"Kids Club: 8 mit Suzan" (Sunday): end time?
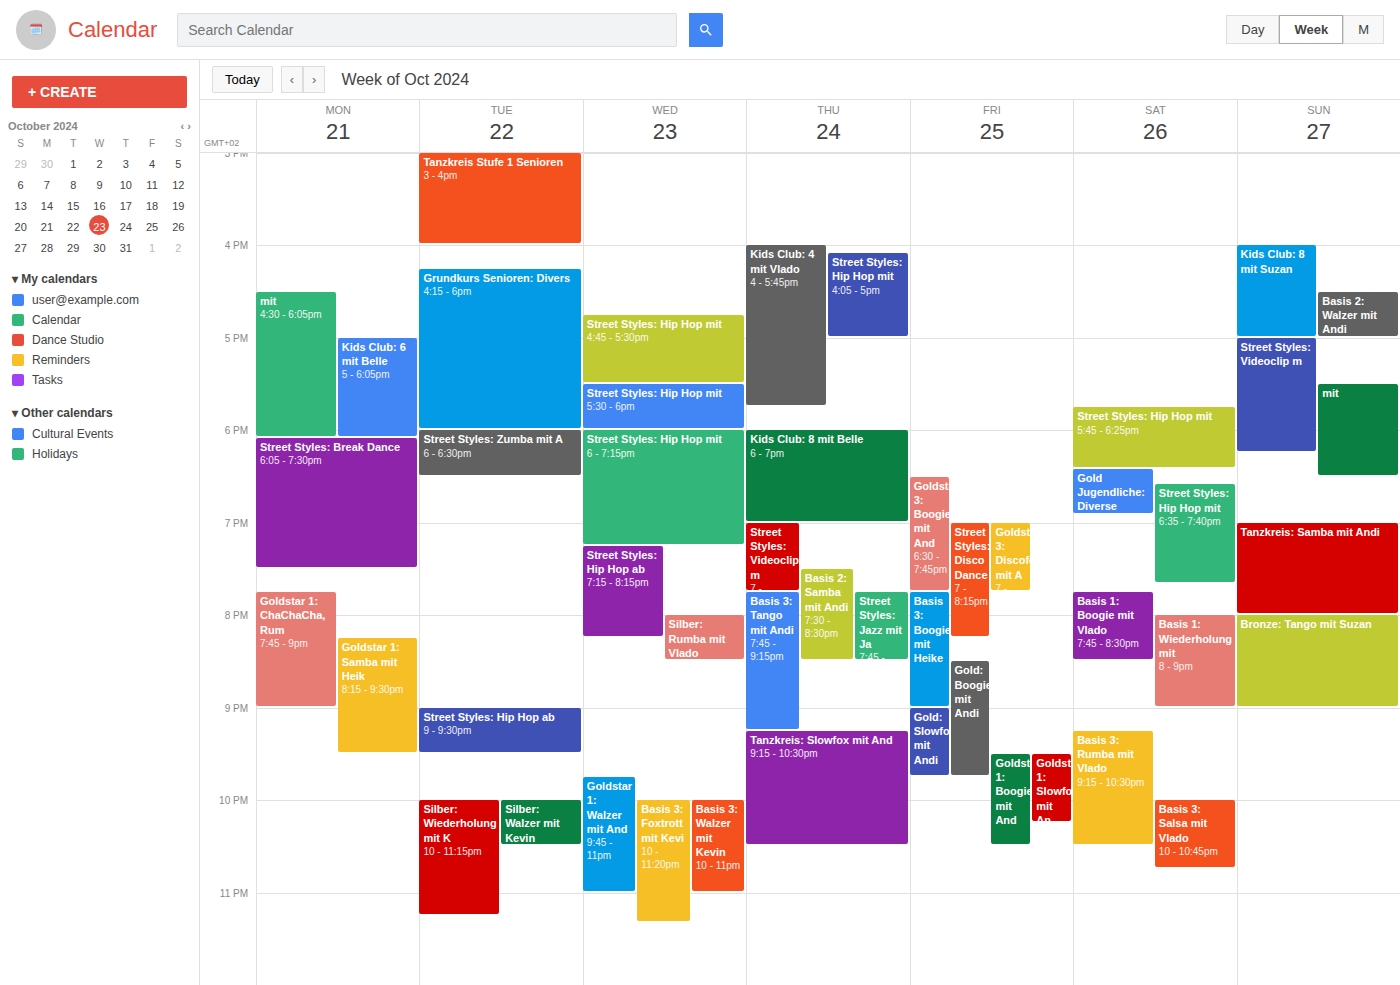
17:00